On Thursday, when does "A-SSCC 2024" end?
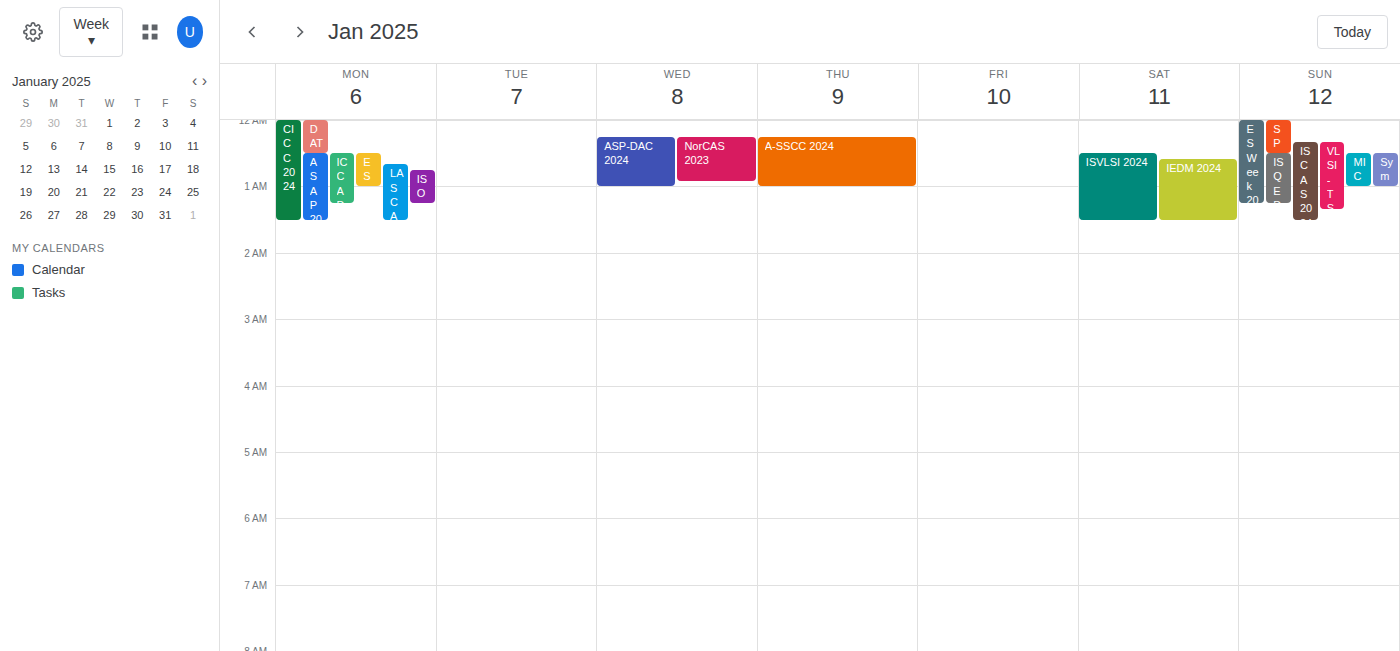
01:00